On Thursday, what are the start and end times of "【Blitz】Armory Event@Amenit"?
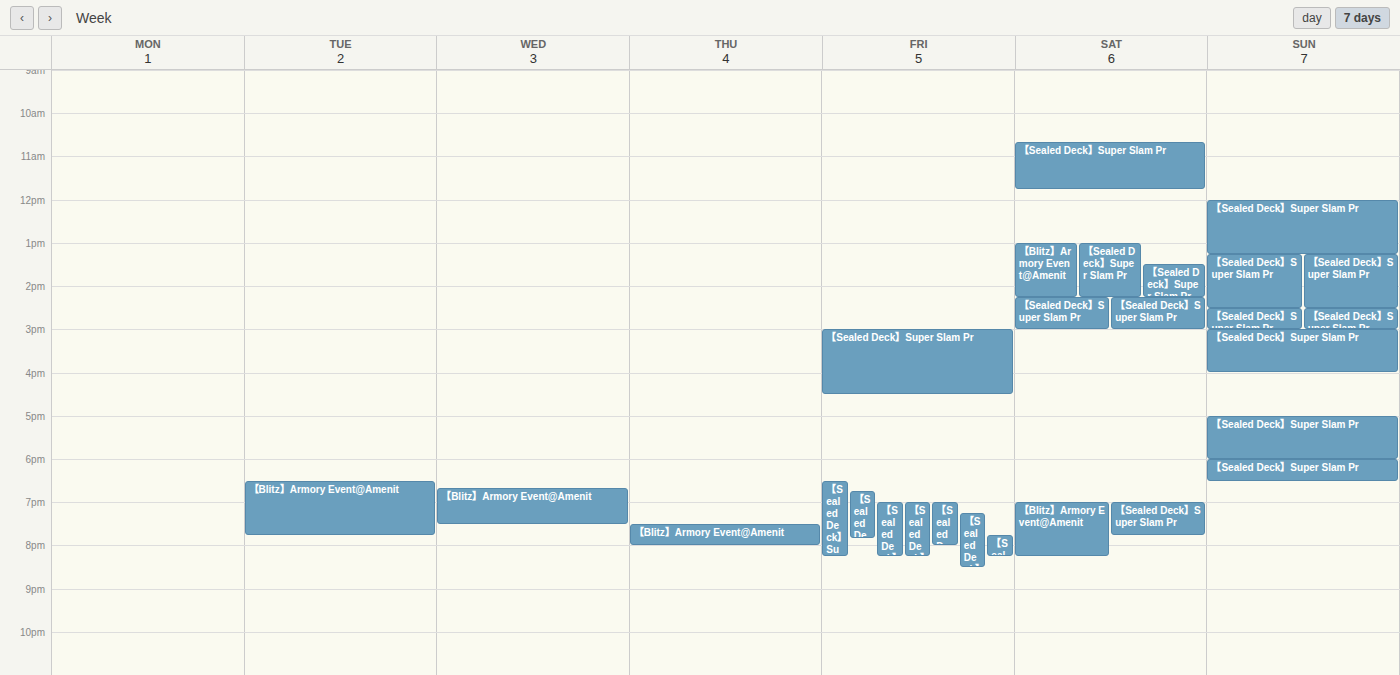
7:30 PM to 8:00 PM